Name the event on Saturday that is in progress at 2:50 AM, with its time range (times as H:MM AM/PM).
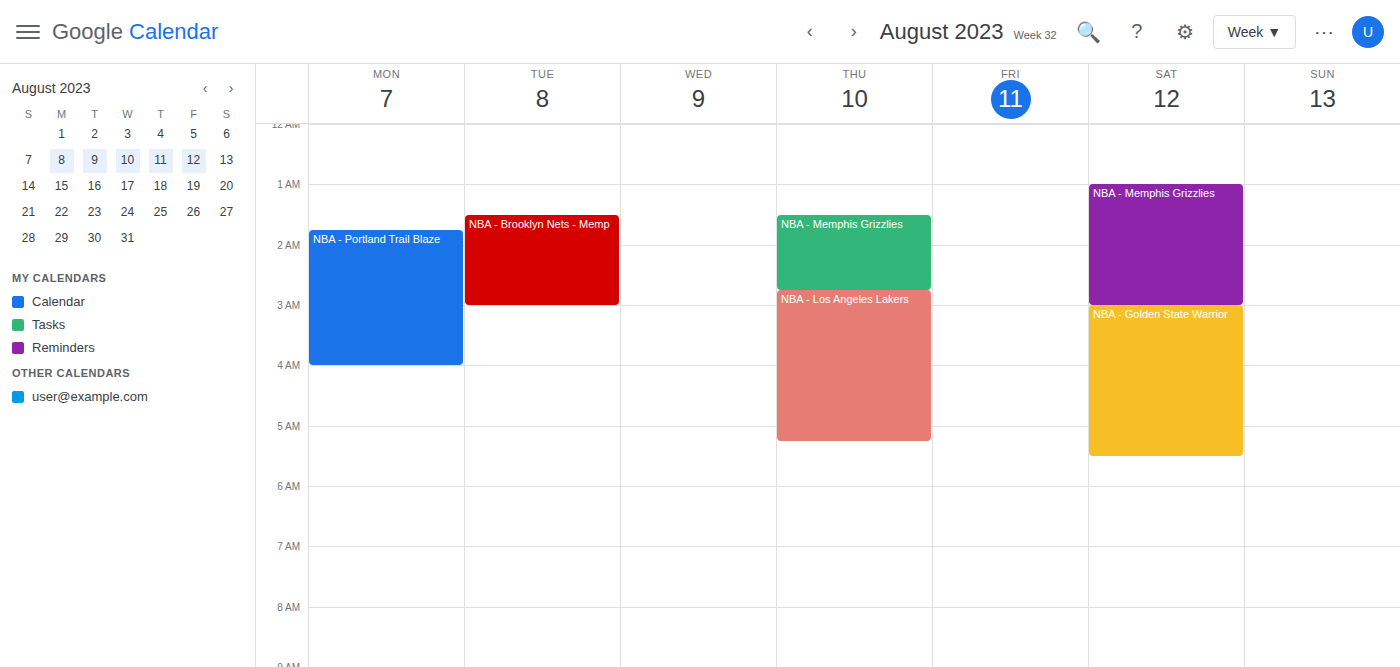
"NBA - Memphis Grizzlies", 1:00 AM to 3:00 AM